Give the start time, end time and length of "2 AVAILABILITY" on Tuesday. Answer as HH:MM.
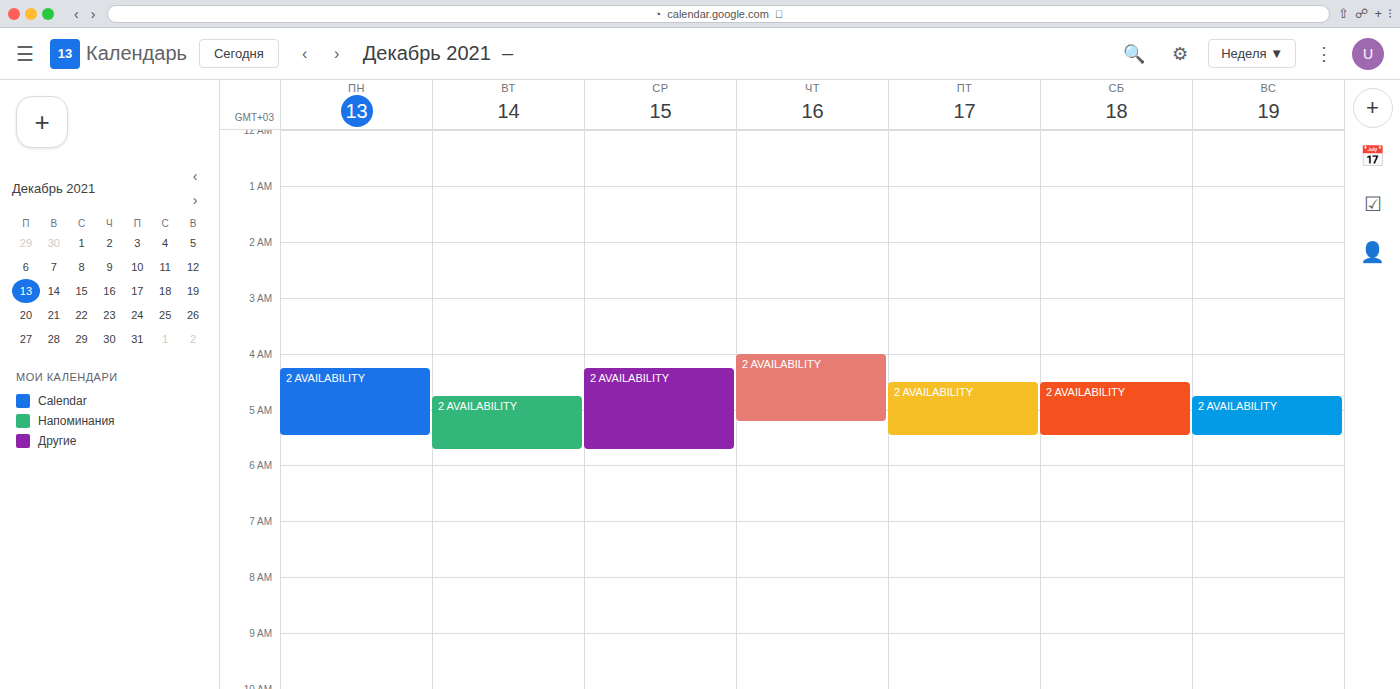
04:45 to 05:45, 1 hour